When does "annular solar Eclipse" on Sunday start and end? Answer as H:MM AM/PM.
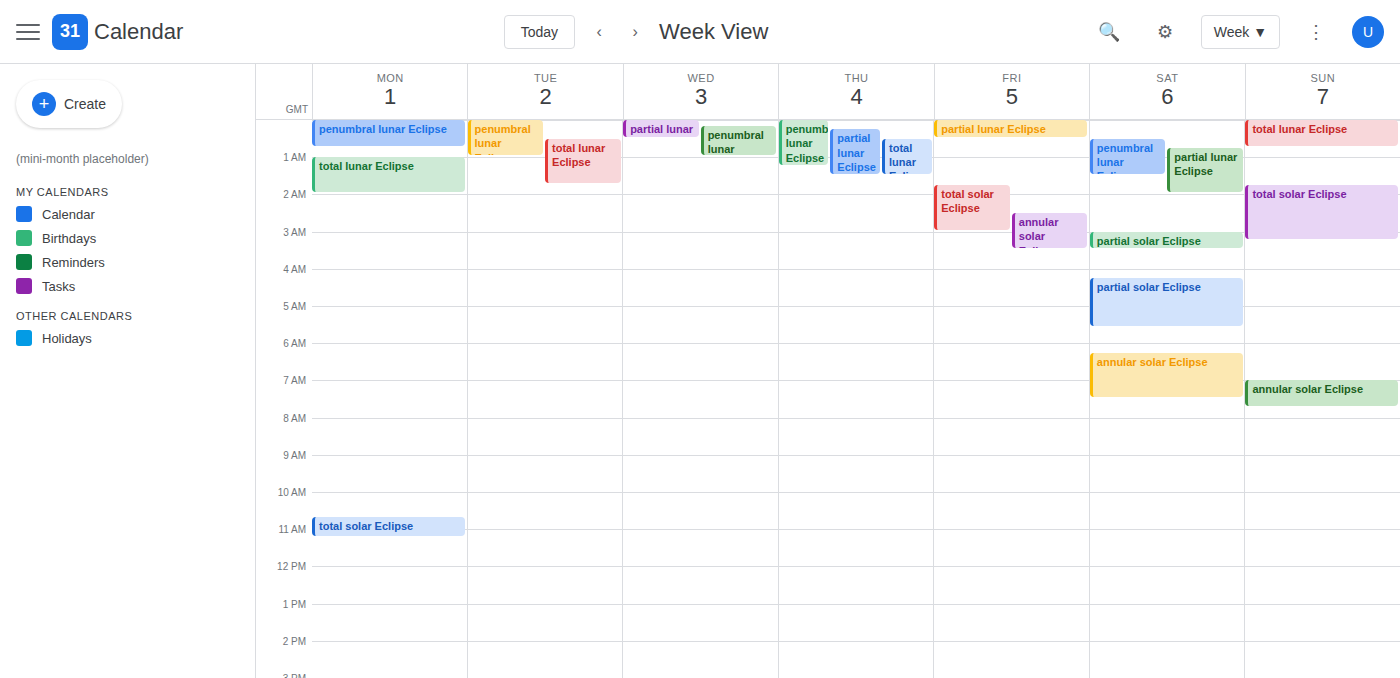
7:00 AM to 7:45 AM